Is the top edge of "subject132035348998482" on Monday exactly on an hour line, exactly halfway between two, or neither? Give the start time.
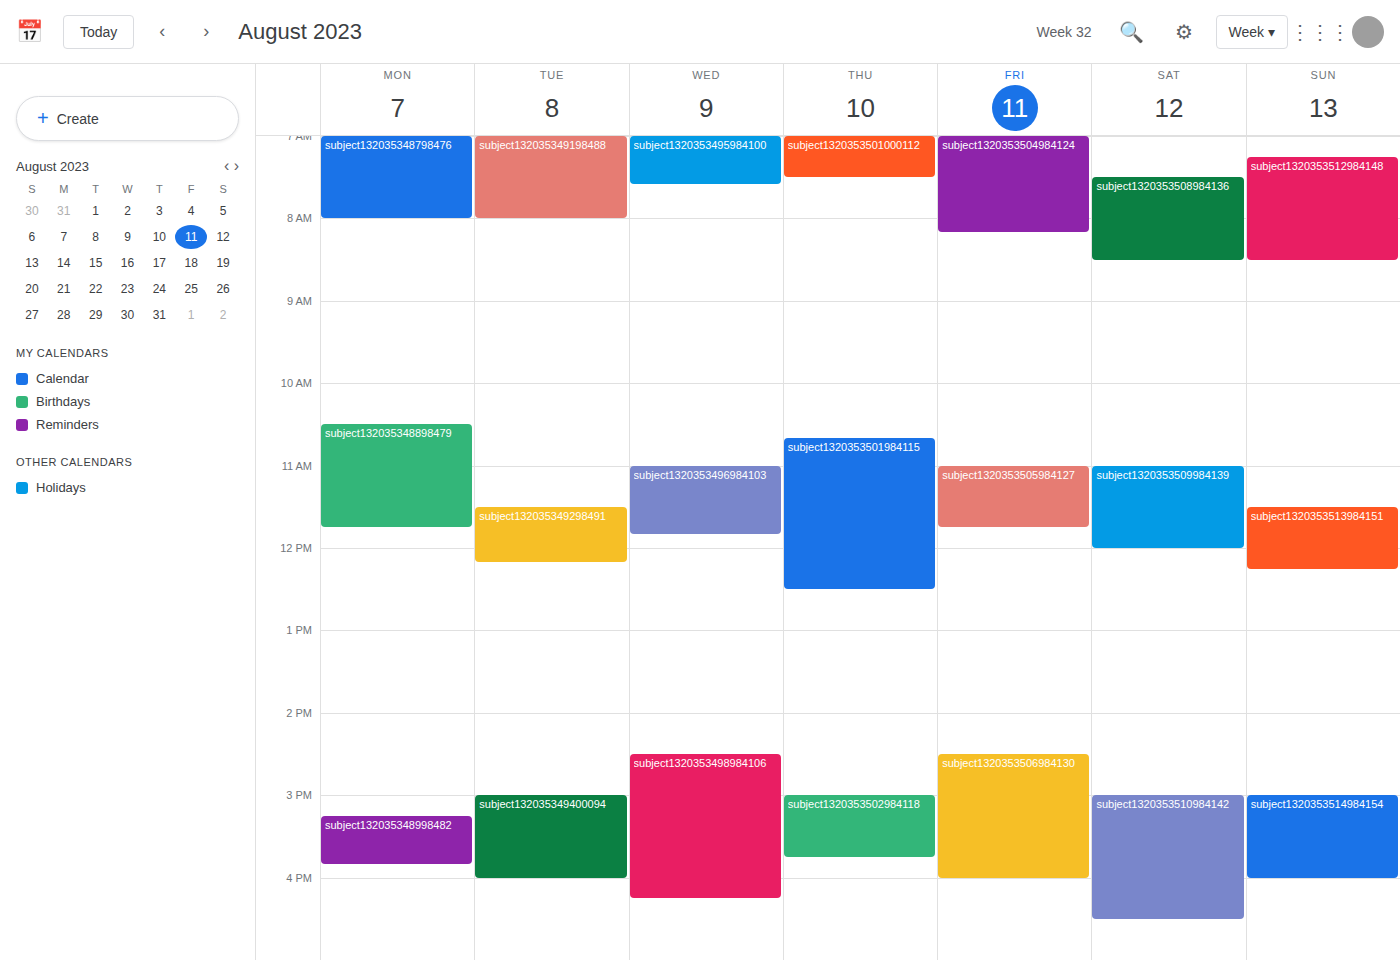
3:15 PM -- neither: a quarter of the way from the 3 PM line to the 4 PM line.